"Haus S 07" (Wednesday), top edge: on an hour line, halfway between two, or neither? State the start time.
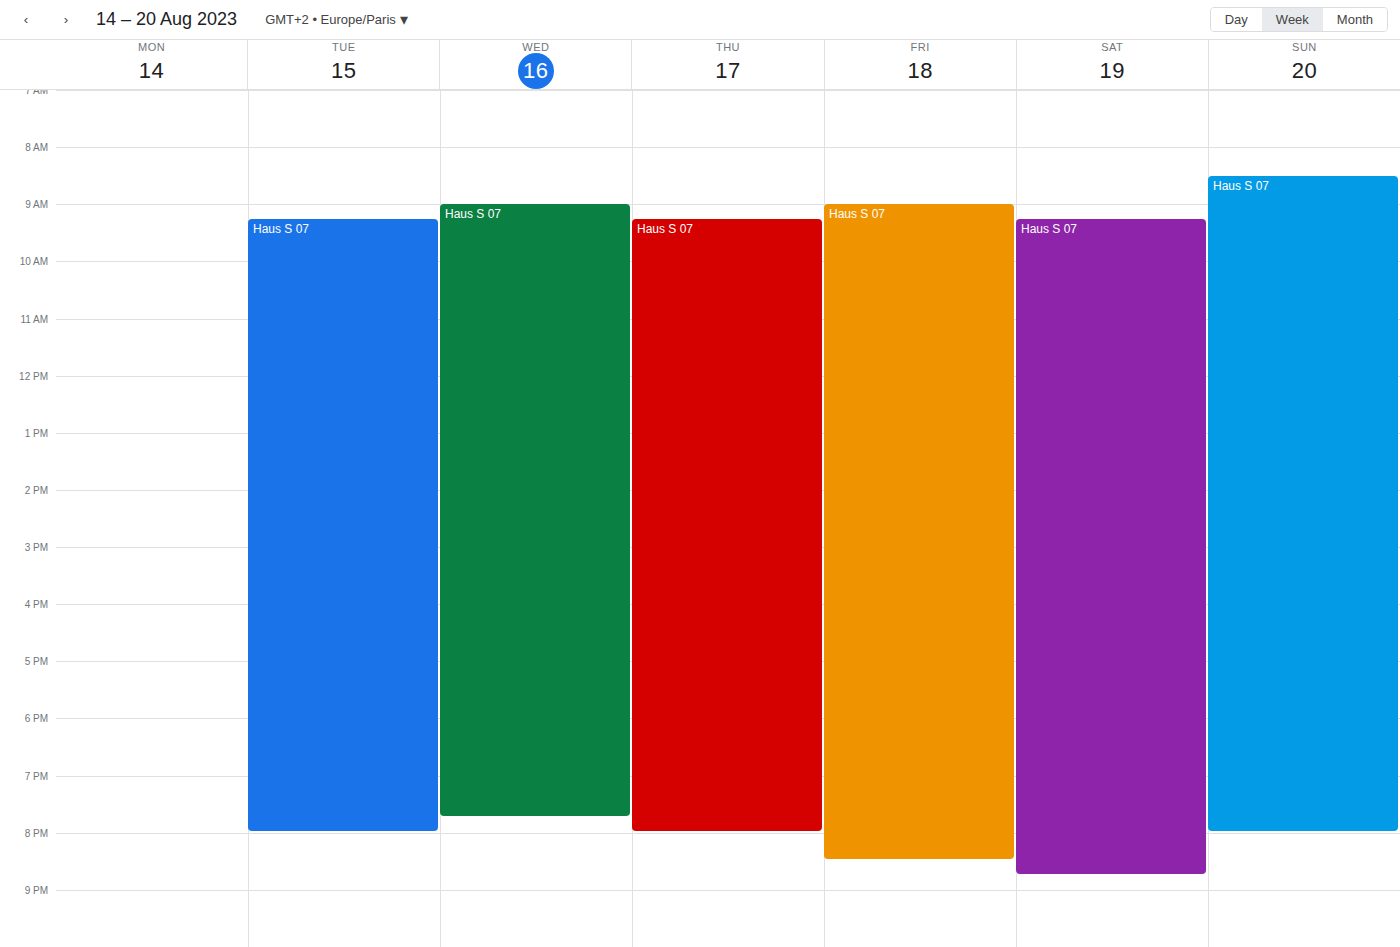
9:00 AM -- exactly on the 9 AM line.